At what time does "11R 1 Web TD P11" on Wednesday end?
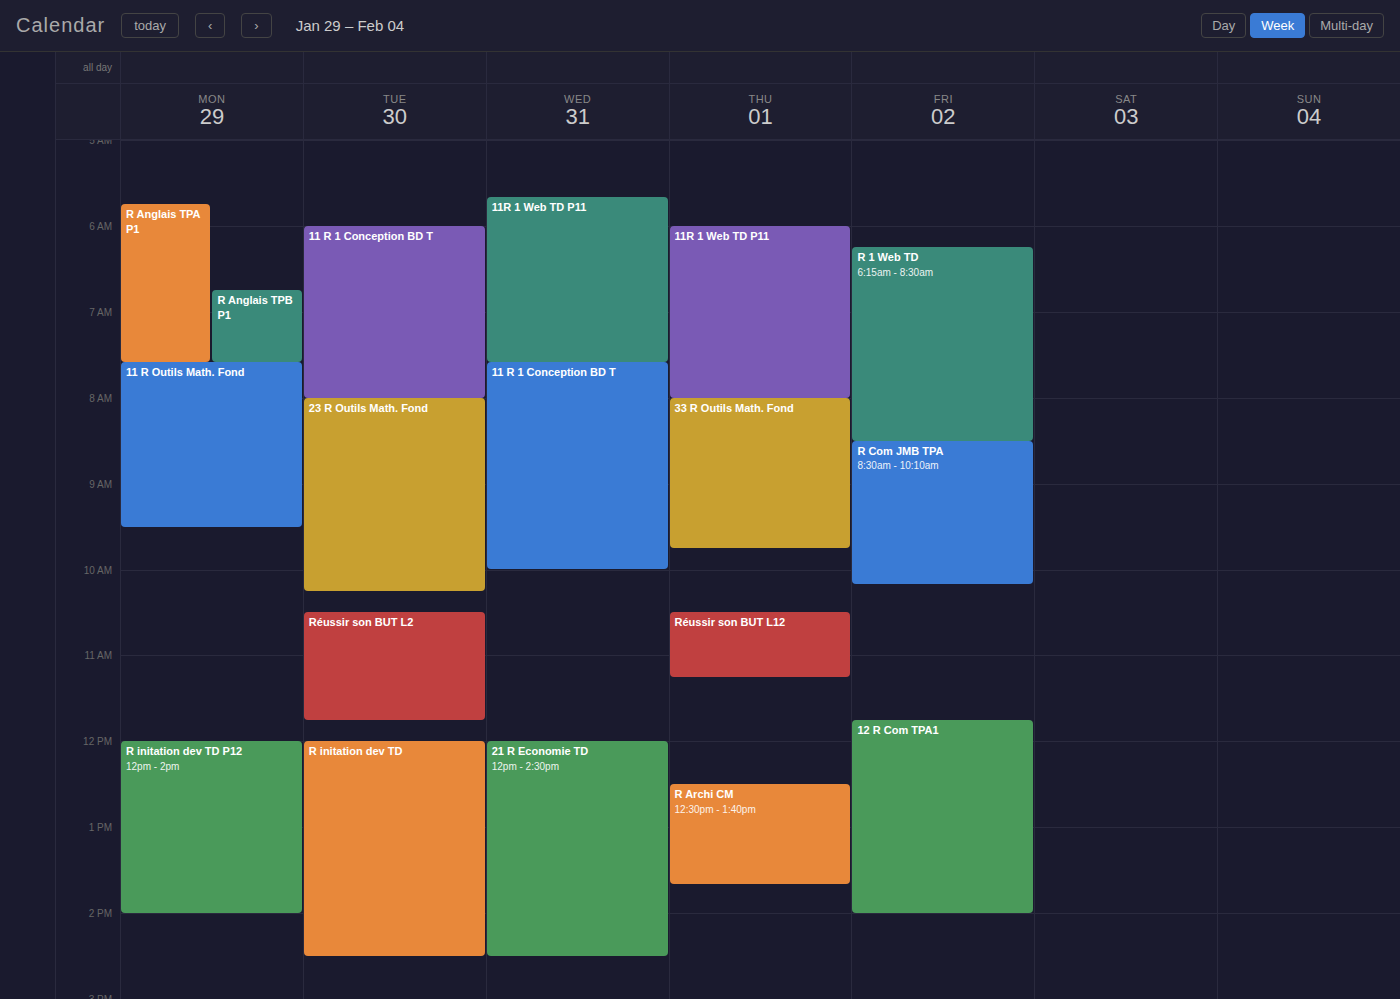
7:35 AM